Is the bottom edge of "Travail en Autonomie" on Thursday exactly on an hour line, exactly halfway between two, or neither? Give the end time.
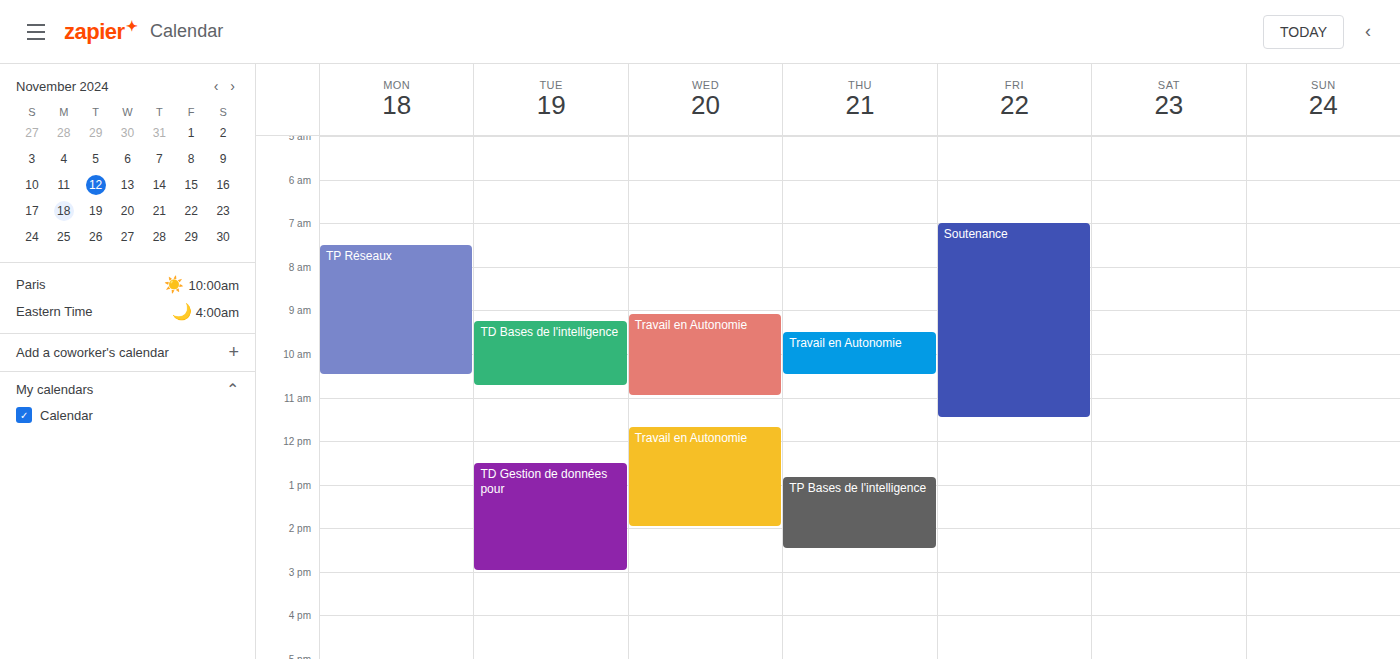
10:30 AM -- halfway between the 10 AM and 11 AM lines.